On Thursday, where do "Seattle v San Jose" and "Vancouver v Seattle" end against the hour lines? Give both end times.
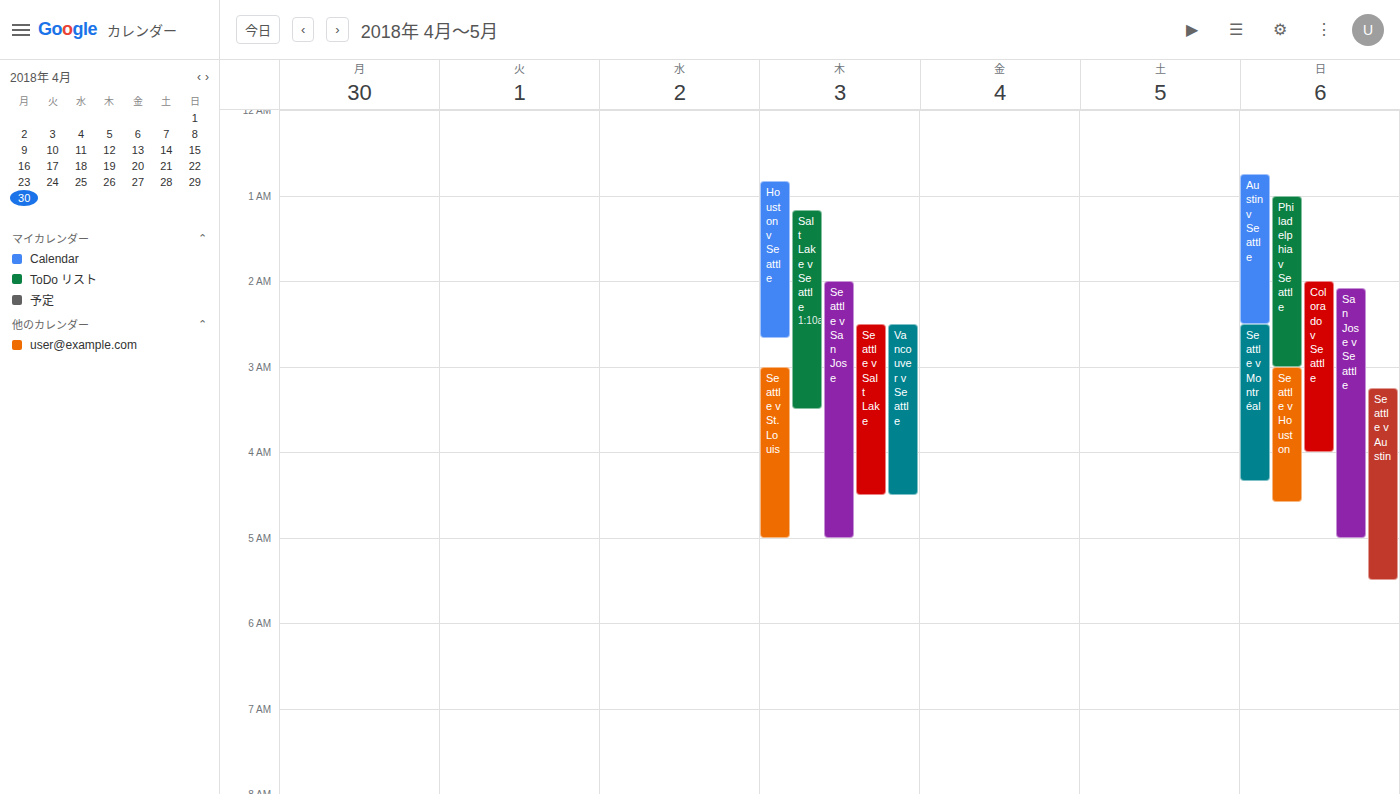
"Seattle v San Jose": 5:00 AM, exactly on the 5 AM line. "Vancouver v Seattle": 4:30 AM, halfway between the 4 AM and 5 AM lines.